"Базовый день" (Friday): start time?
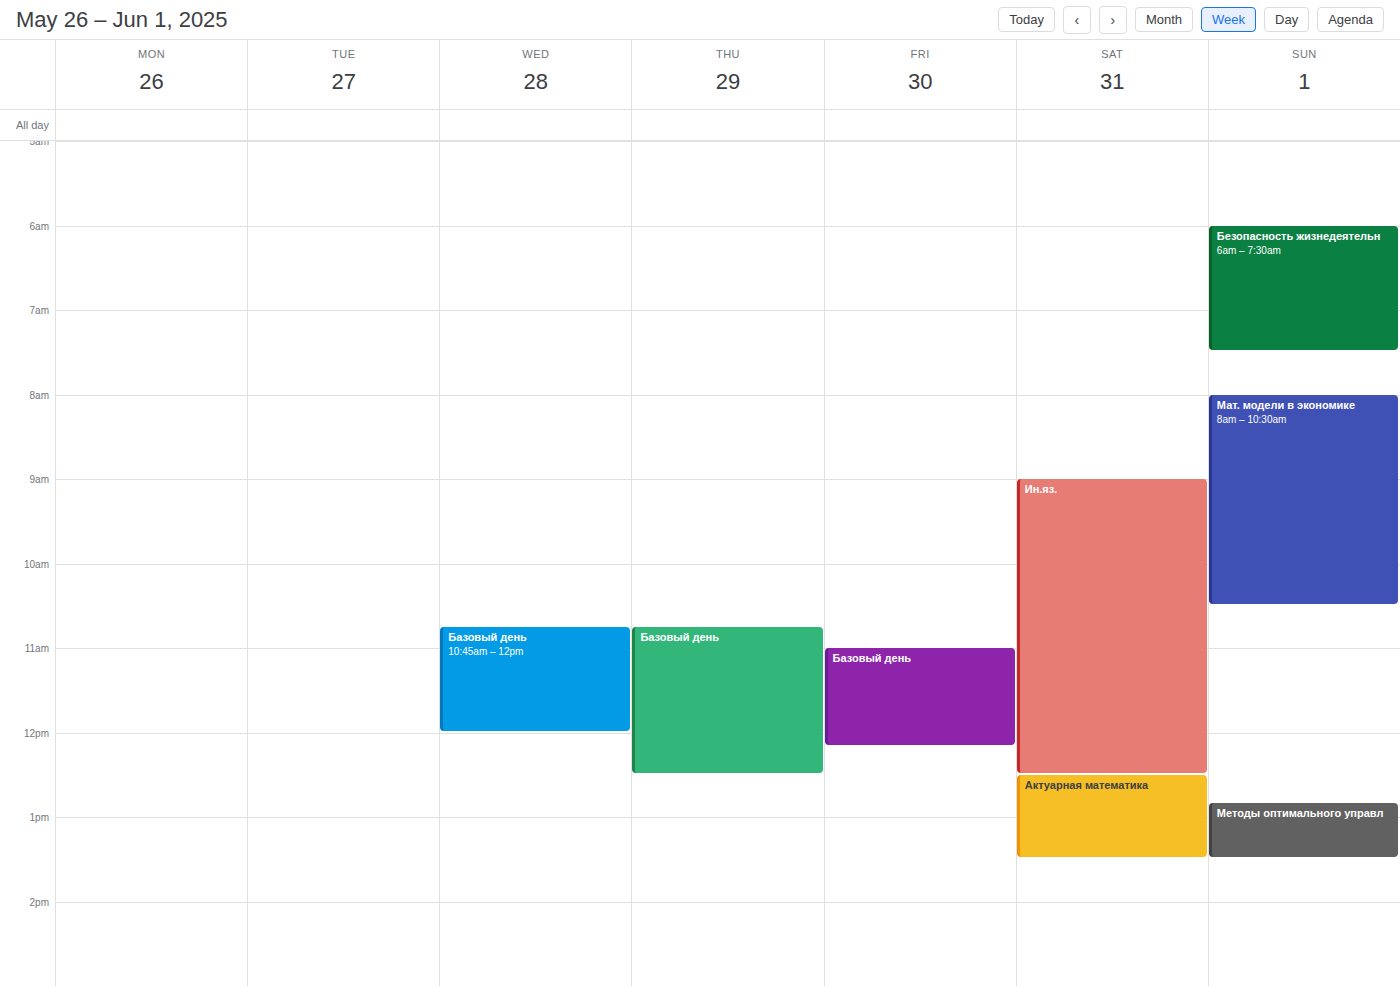
11:00 AM